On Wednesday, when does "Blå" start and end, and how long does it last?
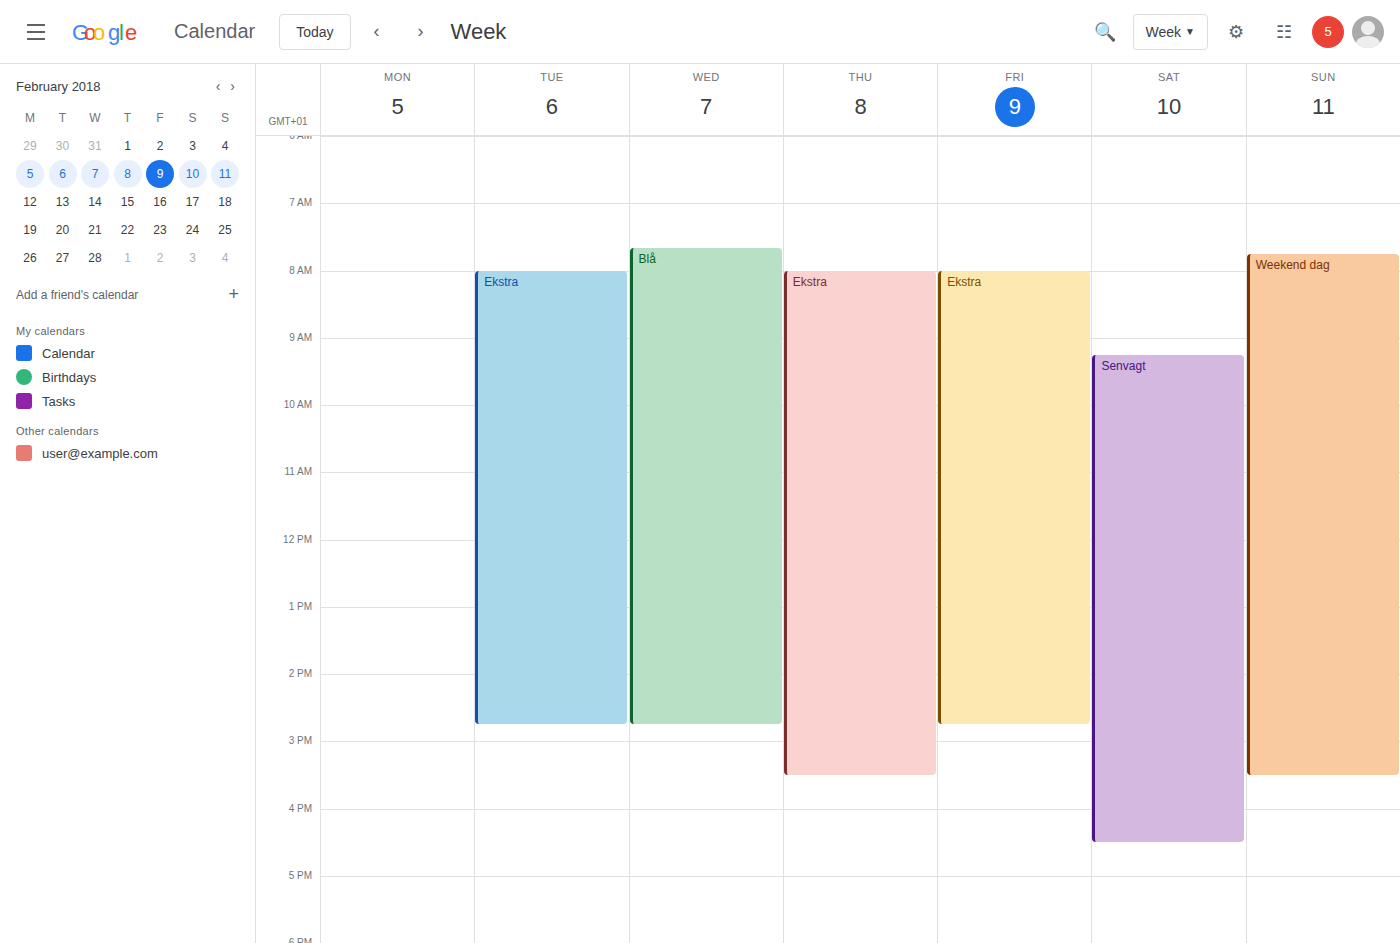
7:40 AM to 2:45 PM, 7 hours 5 minutes